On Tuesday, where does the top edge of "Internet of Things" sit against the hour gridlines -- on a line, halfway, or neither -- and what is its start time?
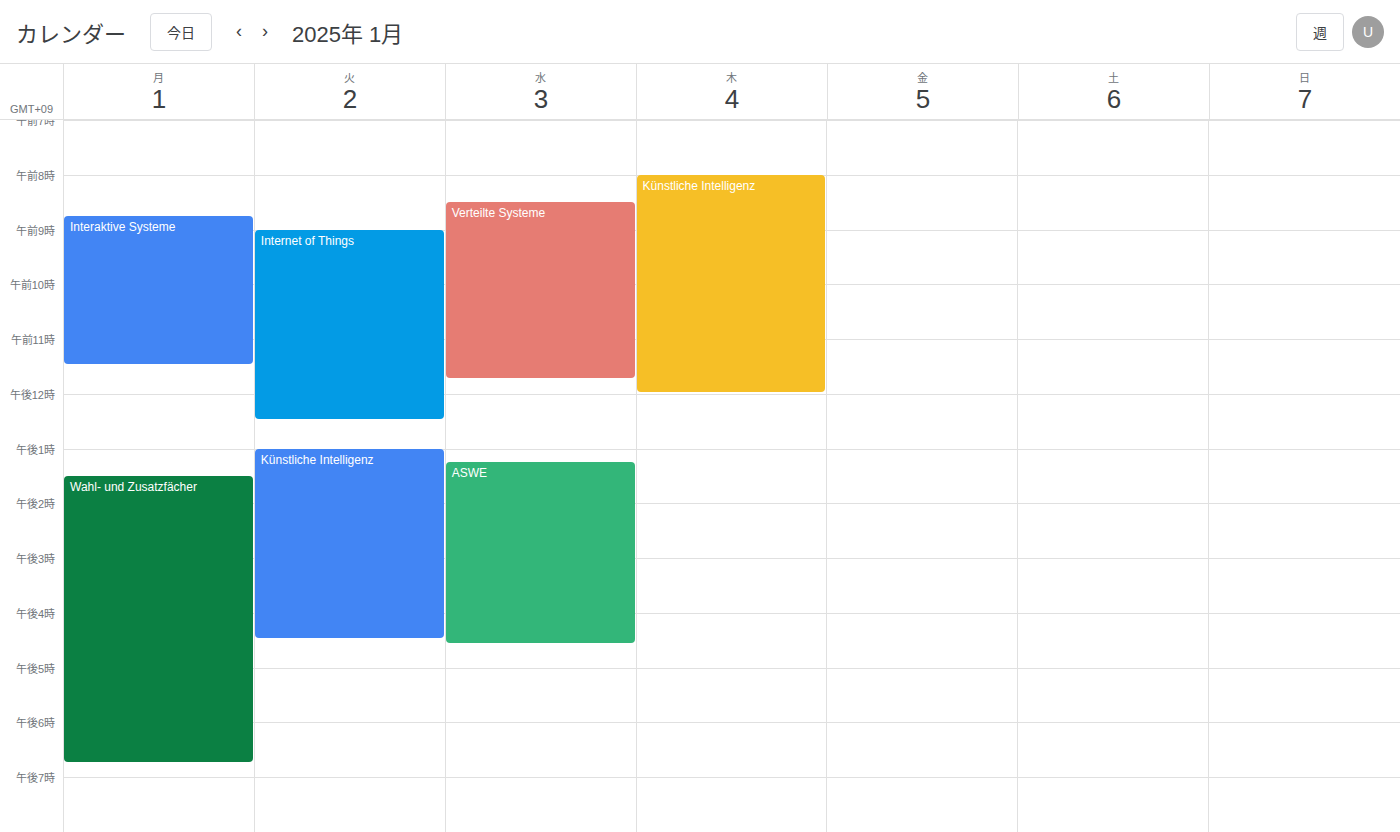
9:00 AM -- exactly on the 9 AM line.